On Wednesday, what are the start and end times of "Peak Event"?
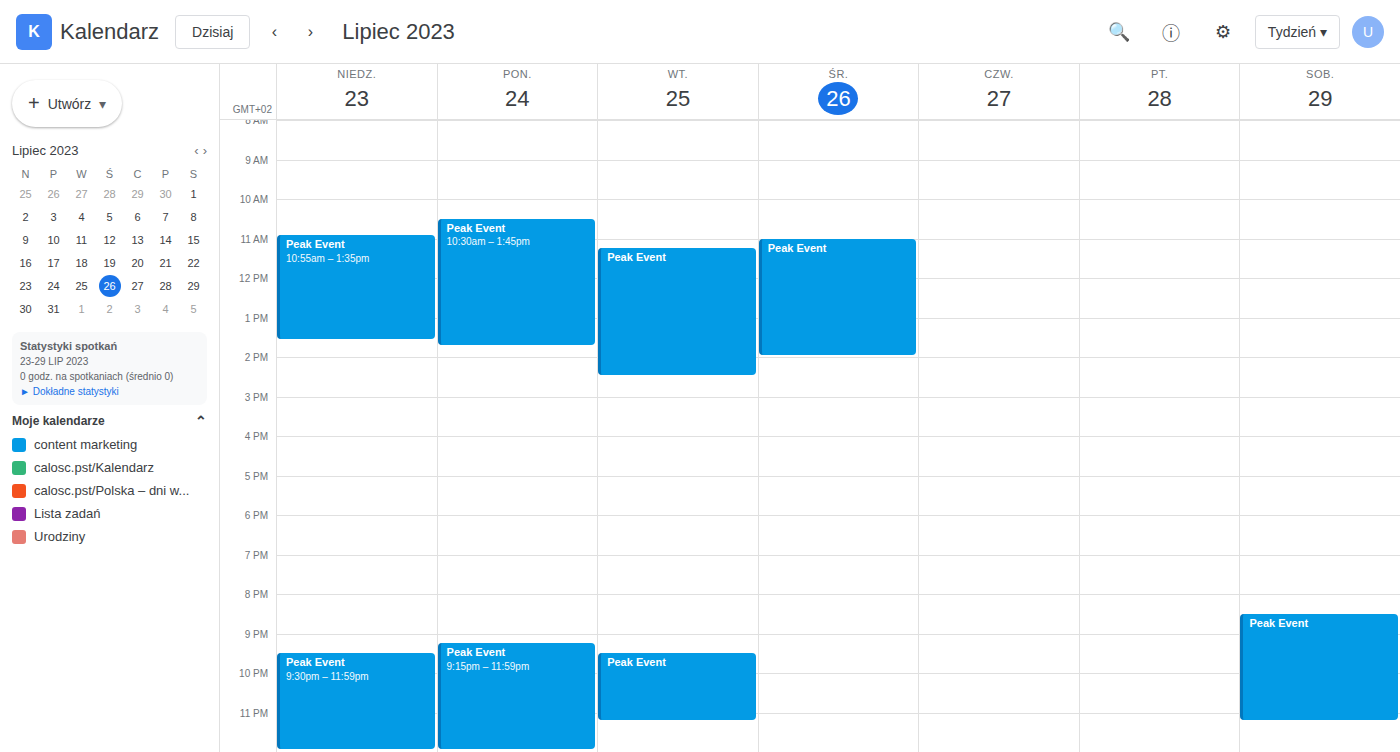
11:00 AM to 2:00 PM